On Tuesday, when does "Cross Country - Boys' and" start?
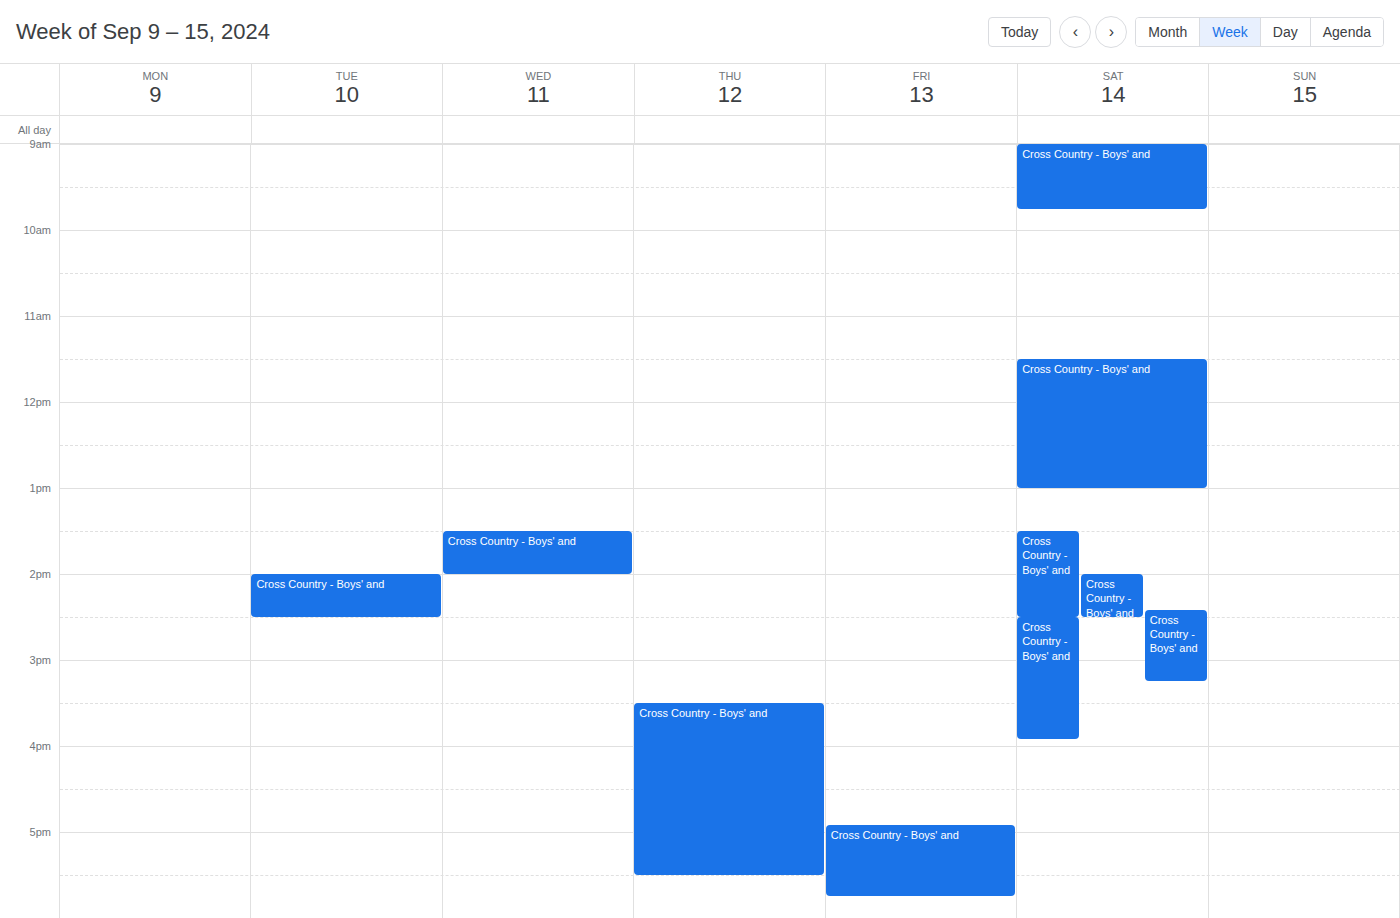
2:00 PM